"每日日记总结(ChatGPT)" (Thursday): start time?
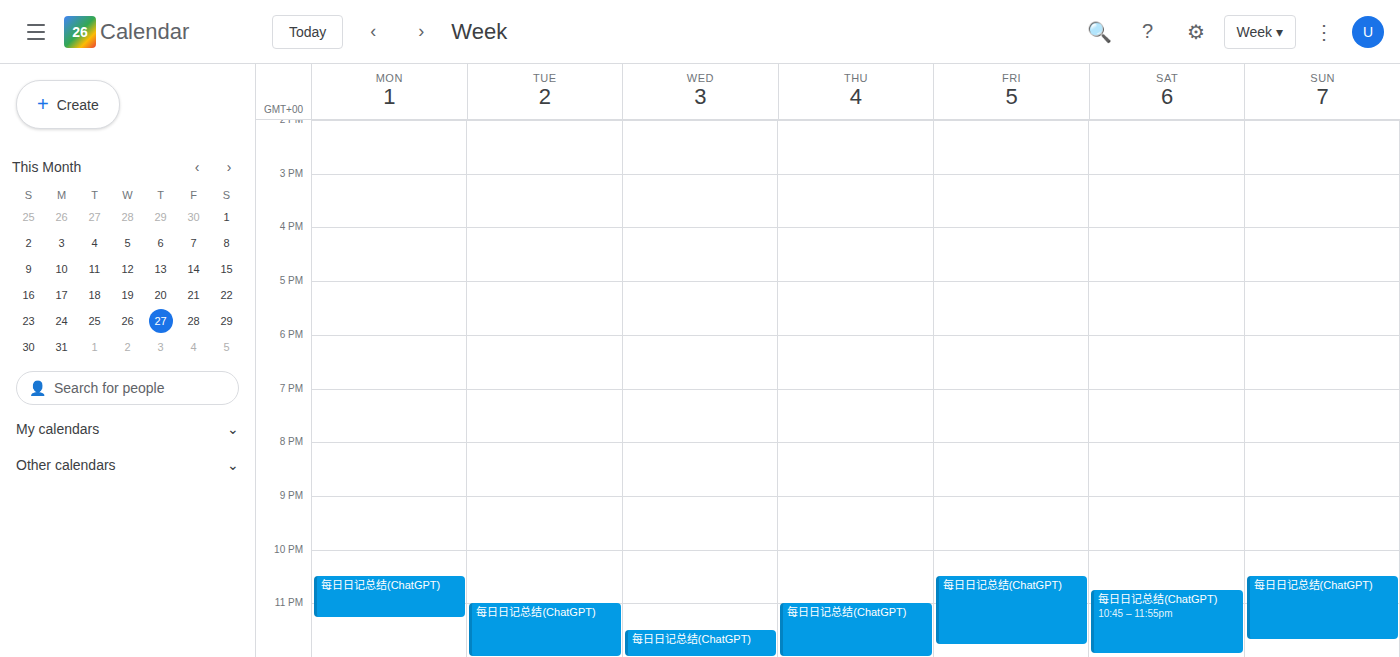
11:00 PM